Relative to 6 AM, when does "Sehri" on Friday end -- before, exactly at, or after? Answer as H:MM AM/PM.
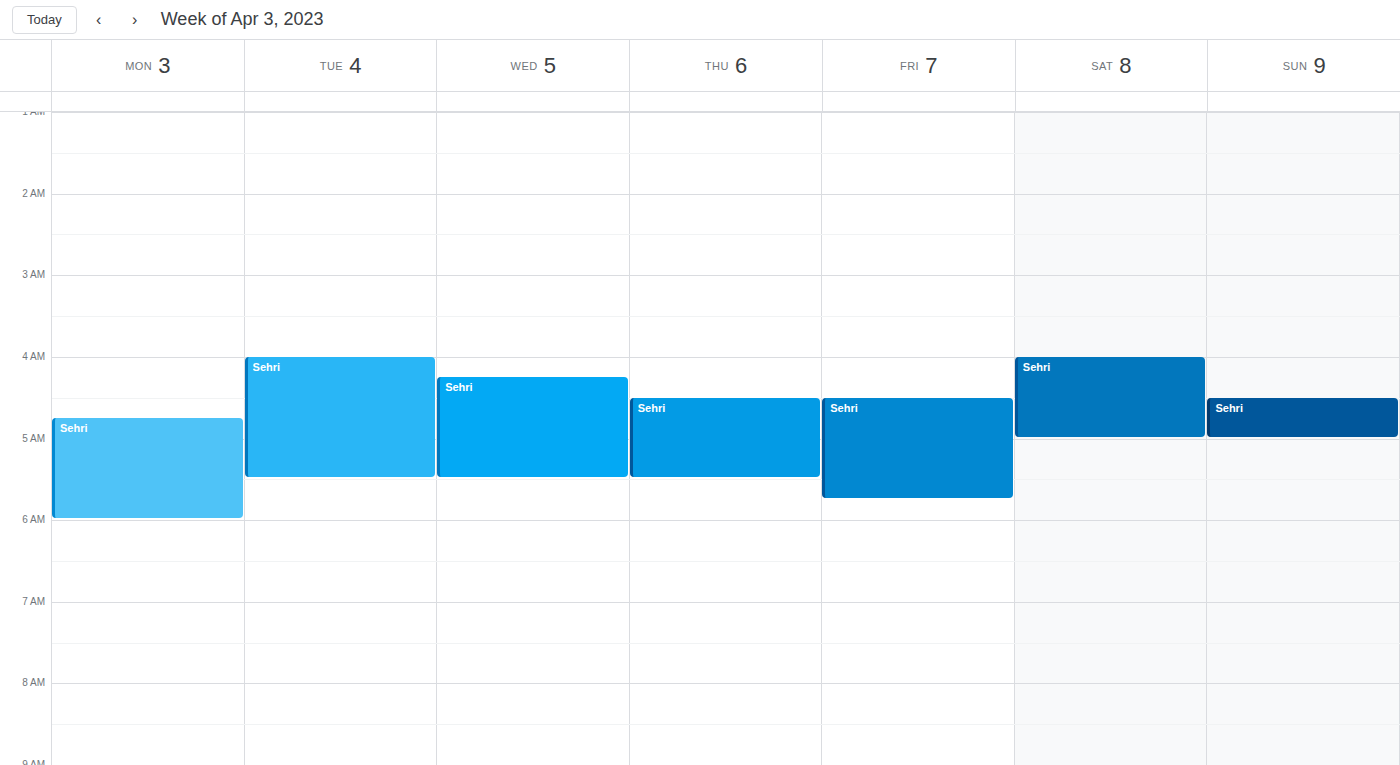
5:45 AM -- before 6 AM, 15 minutes above the 6 AM line.